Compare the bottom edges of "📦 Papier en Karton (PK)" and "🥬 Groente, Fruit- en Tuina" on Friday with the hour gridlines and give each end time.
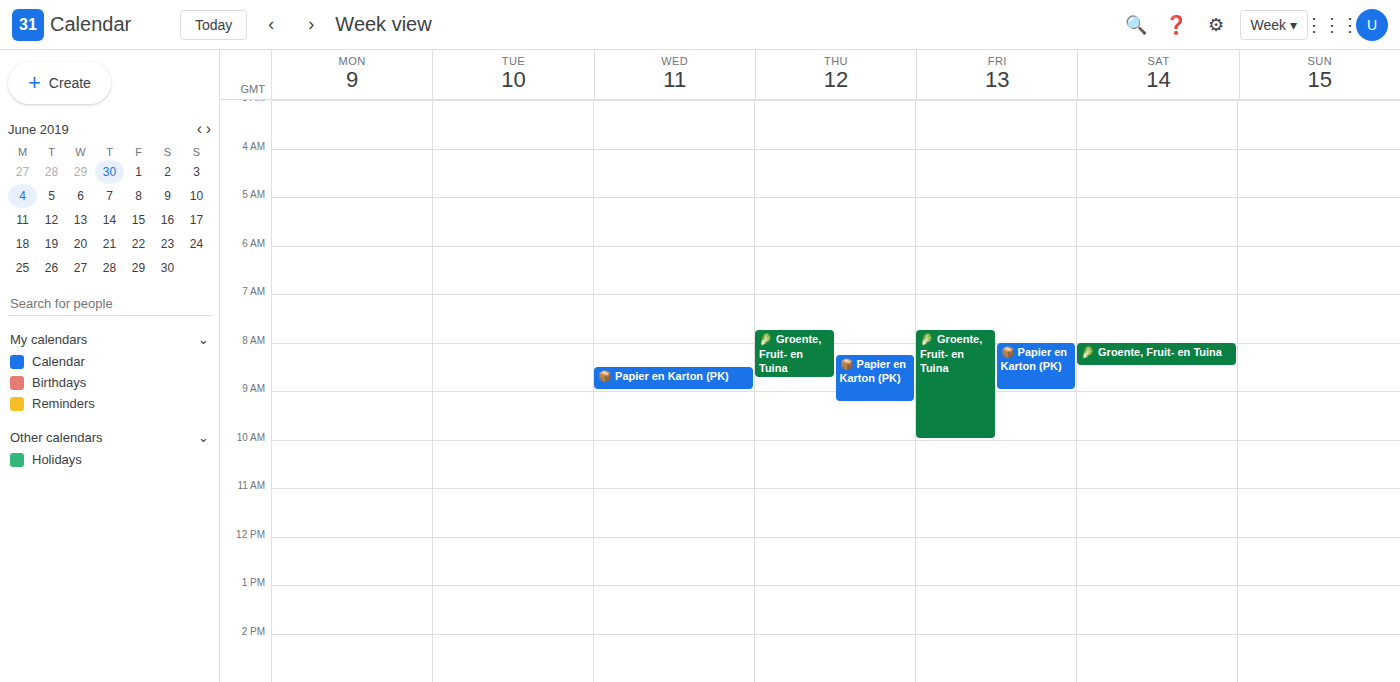
"📦 Papier en Karton (PK)": 09:00, exactly on the 09:00 line. "🥬 Groente, Fruit- en Tuina": 10:00, exactly on the 10:00 line.